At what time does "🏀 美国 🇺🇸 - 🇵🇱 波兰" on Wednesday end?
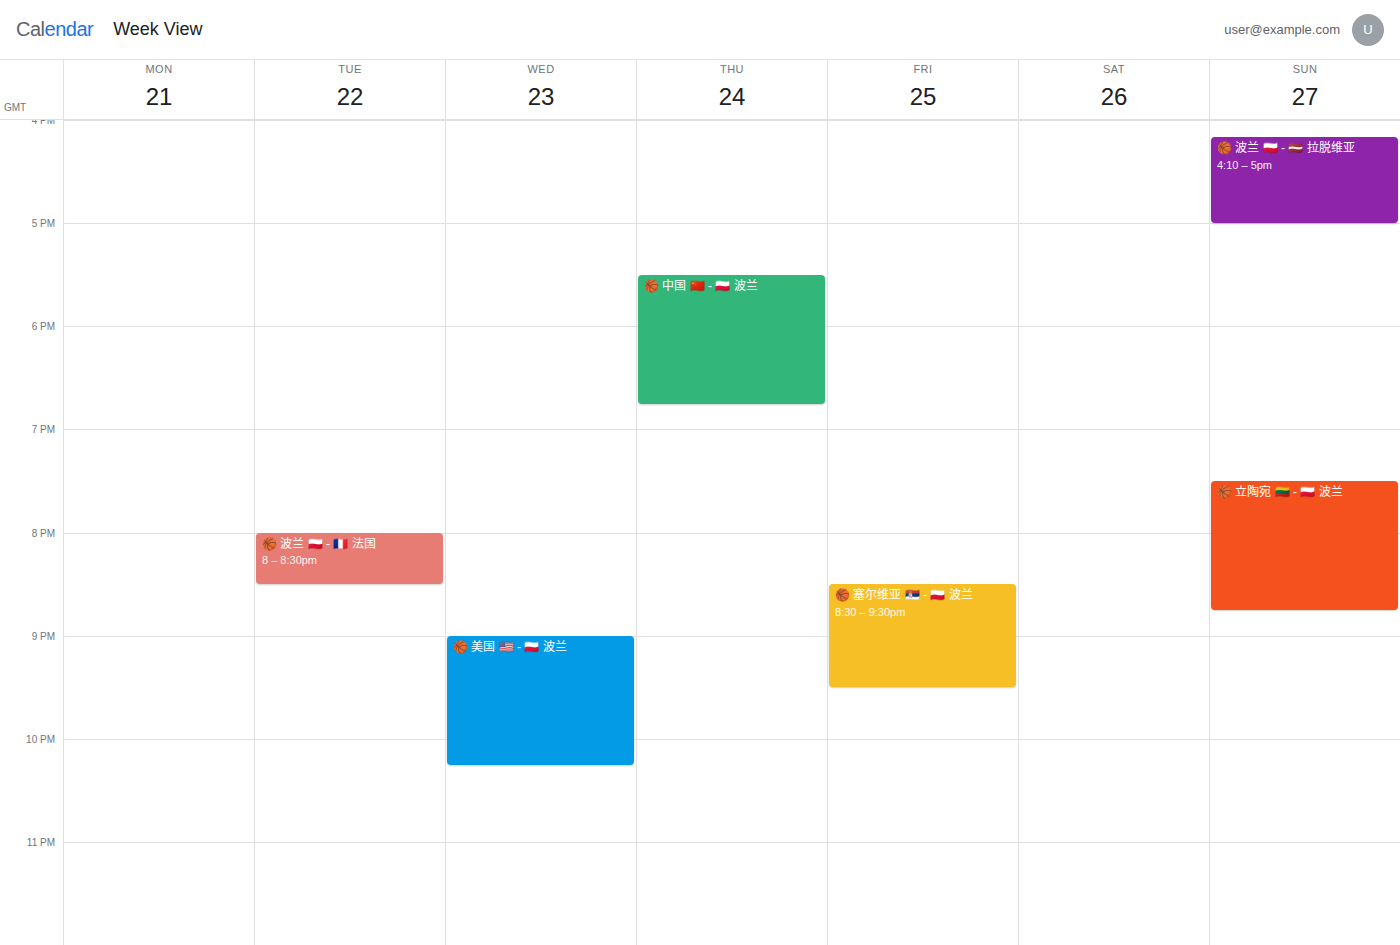
10:15 PM